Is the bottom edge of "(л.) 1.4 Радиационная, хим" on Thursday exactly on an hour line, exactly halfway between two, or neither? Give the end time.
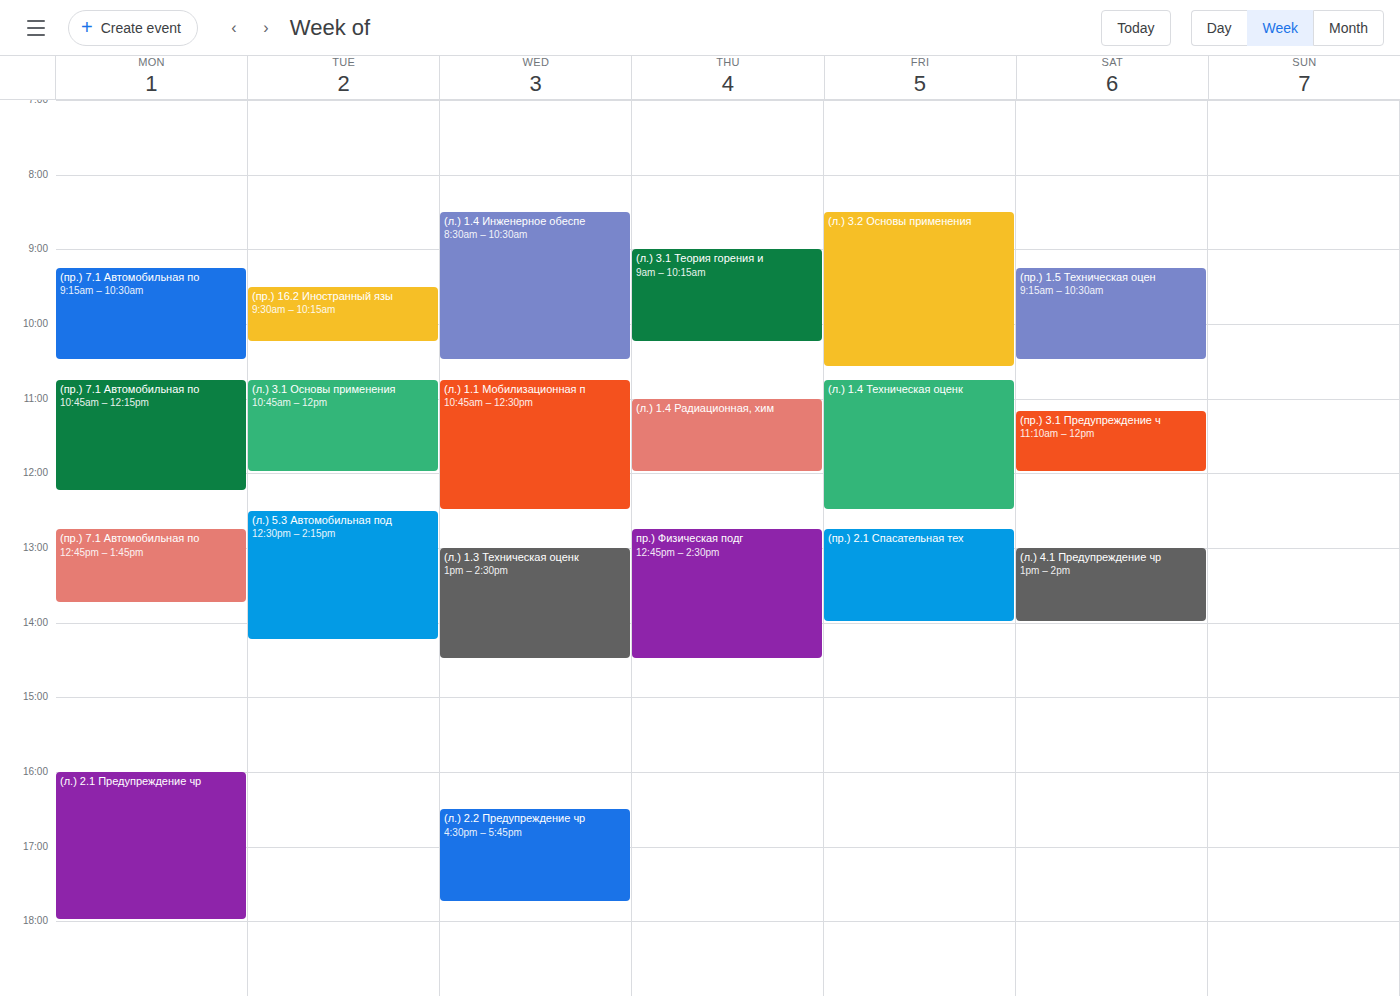
12:00 PM -- exactly on the 12 PM line.